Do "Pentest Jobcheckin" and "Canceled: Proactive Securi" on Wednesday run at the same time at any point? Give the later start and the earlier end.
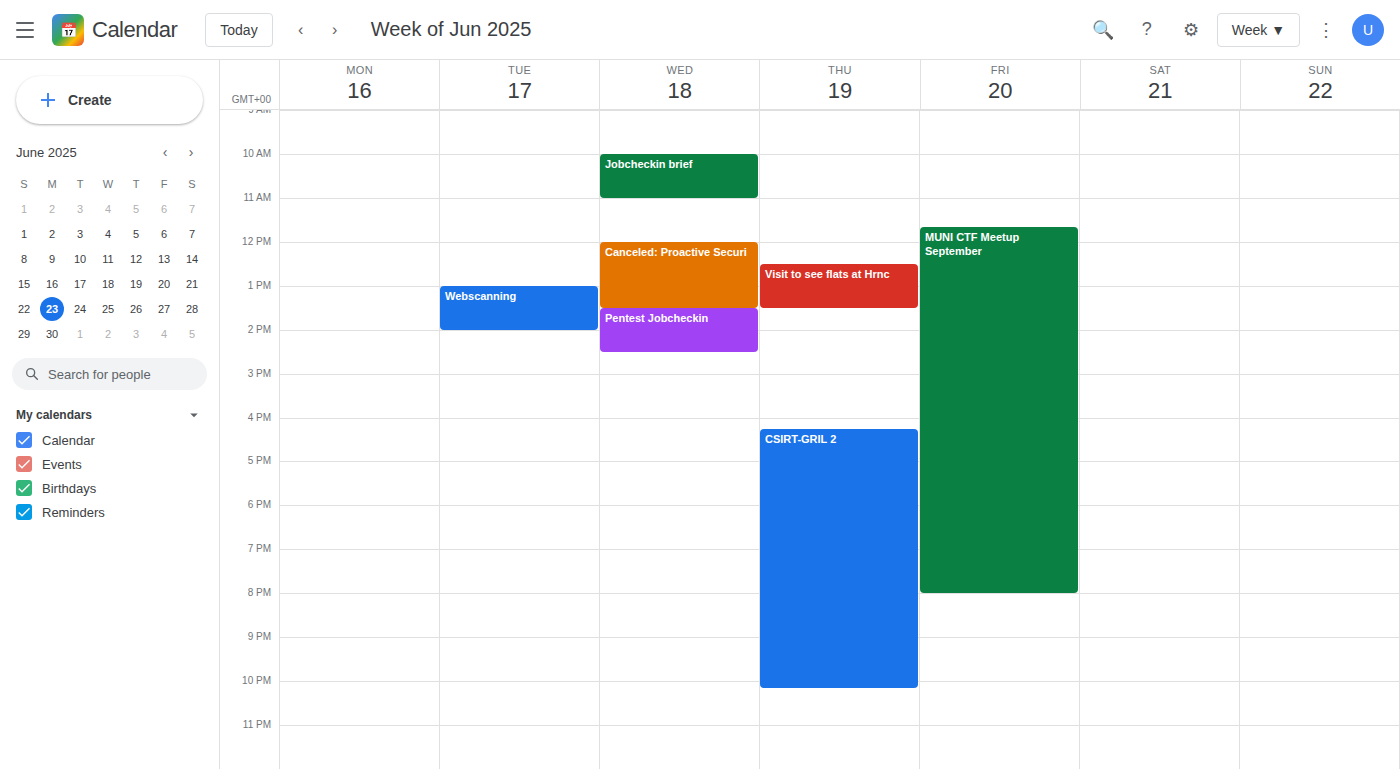
"Canceled: Proactive Securi" ends at 1:30 PM, exactly when "Pentest Jobcheckin" starts -- they touch but do not overlap.